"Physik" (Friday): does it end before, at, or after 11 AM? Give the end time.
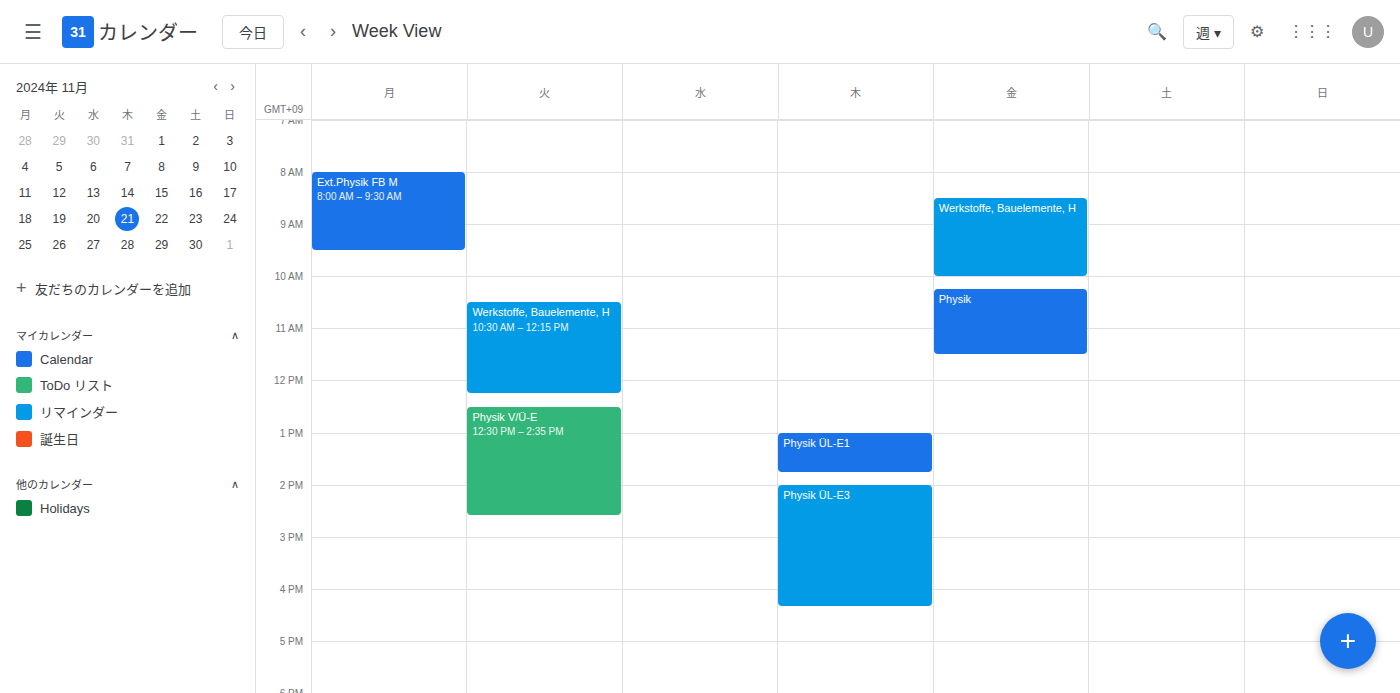
11:30 AM -- after 11 AM, 30 minutes below the 11 AM line.